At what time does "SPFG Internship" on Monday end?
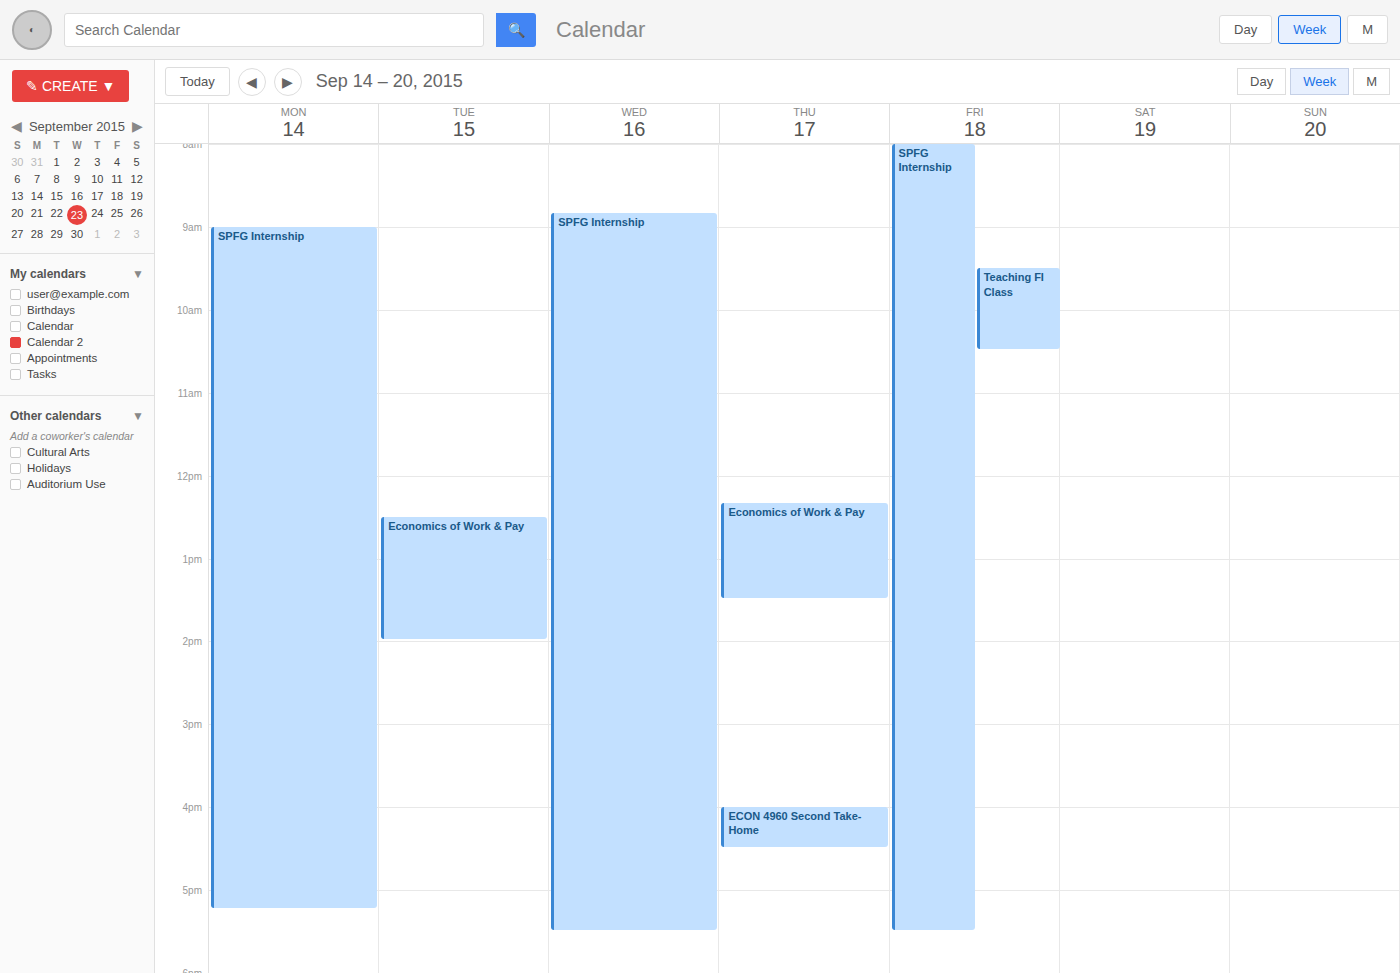
5:15 PM